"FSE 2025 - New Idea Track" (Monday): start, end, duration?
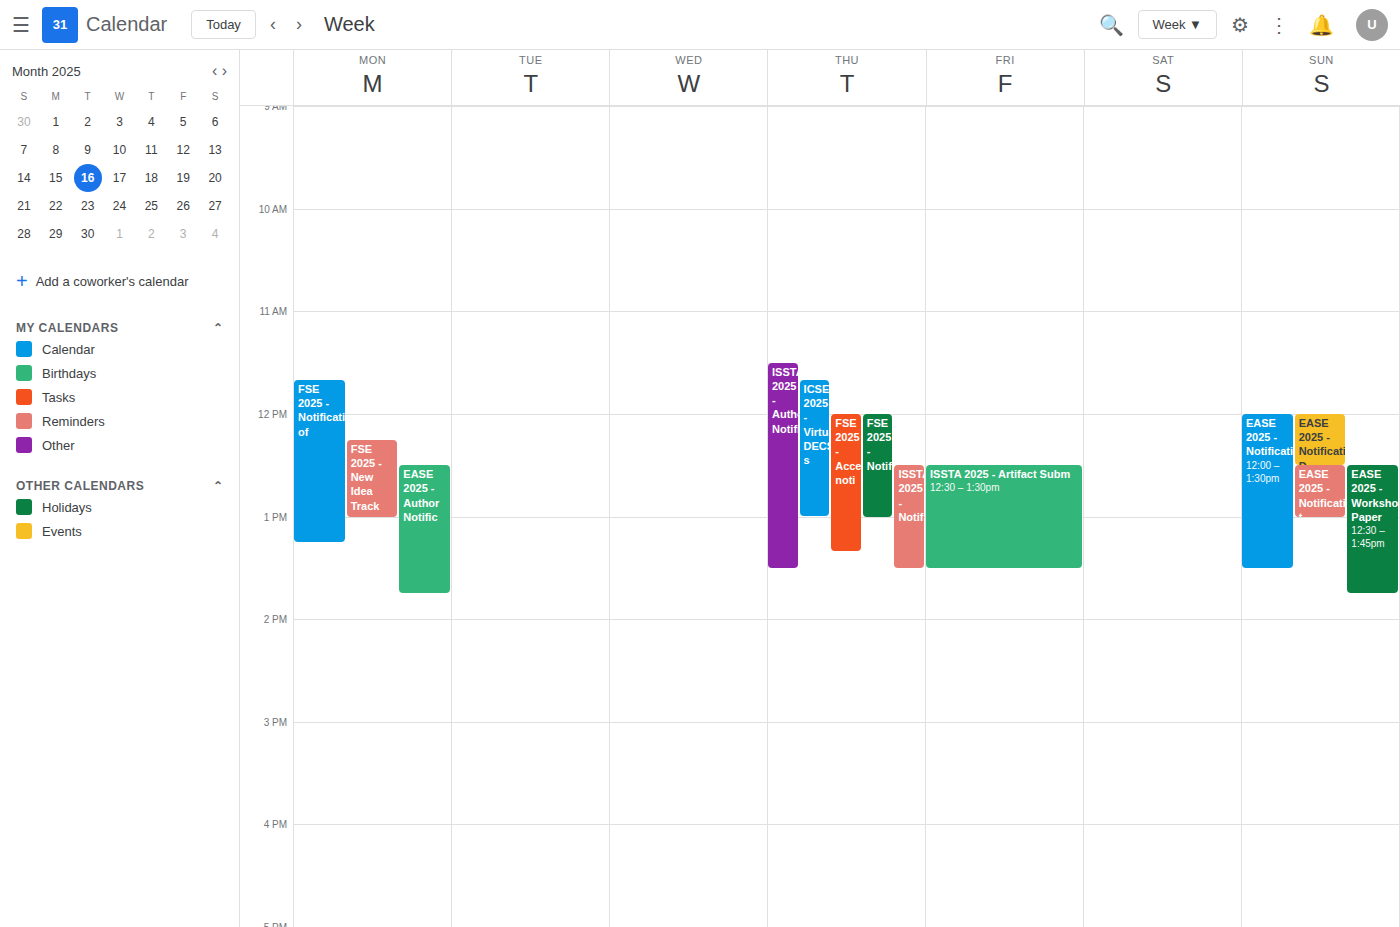
12:15 to 13:00, 45 minutes